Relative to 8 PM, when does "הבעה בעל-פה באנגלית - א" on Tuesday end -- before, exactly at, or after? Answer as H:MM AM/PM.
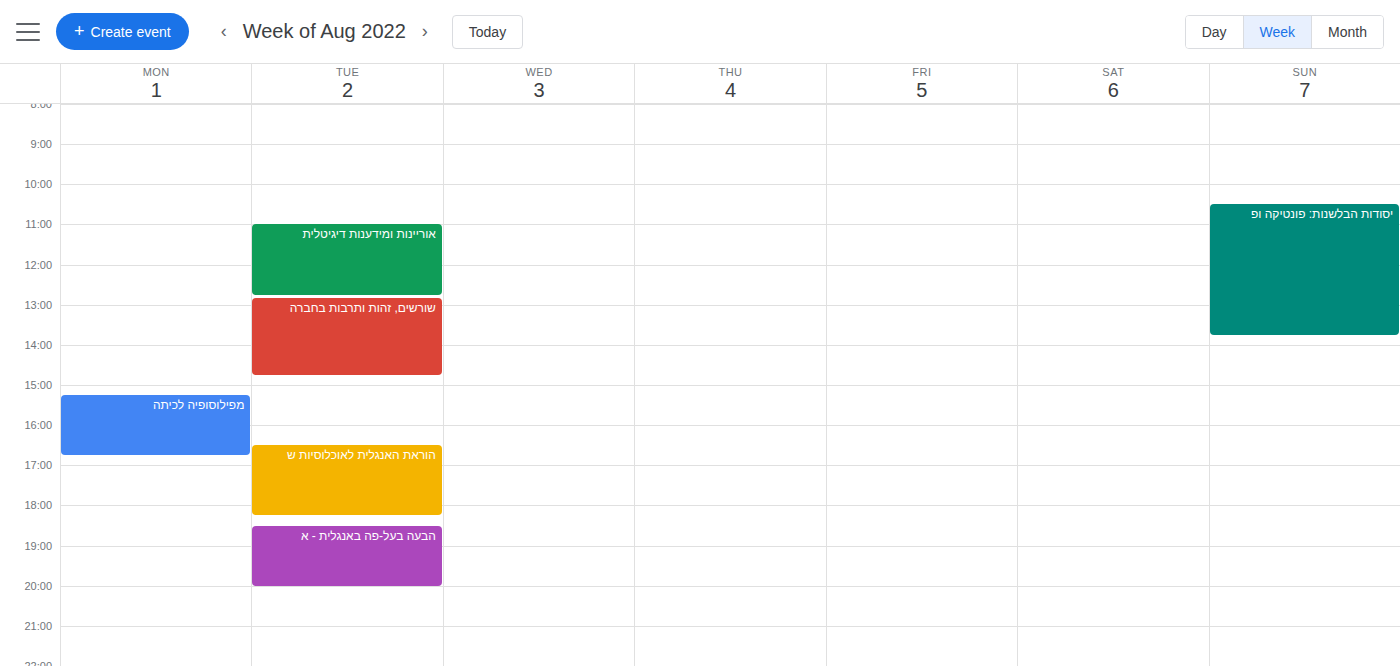
8:00 PM -- exactly at 8 PM, on the 8 PM line.